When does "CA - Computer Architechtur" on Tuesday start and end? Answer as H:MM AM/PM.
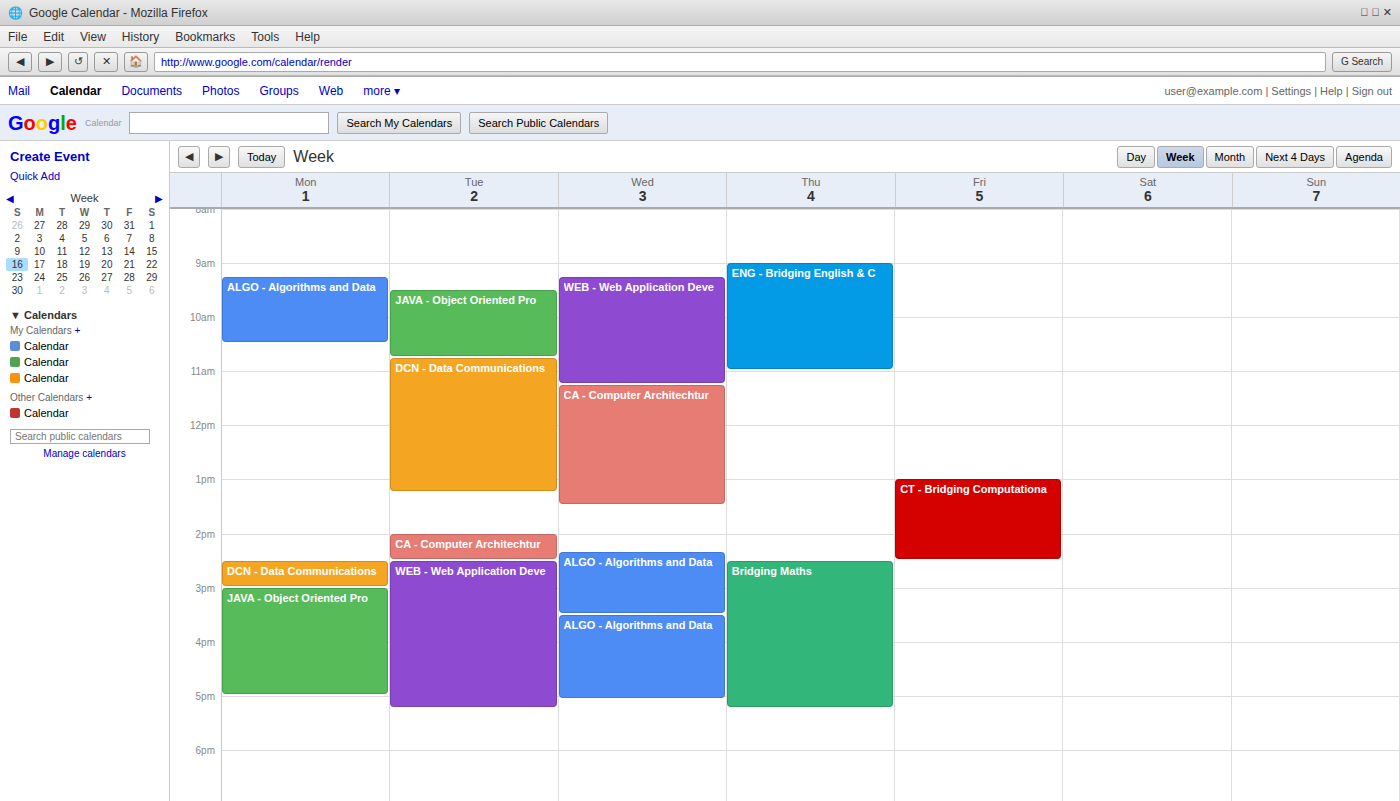
2:00 PM to 2:30 PM